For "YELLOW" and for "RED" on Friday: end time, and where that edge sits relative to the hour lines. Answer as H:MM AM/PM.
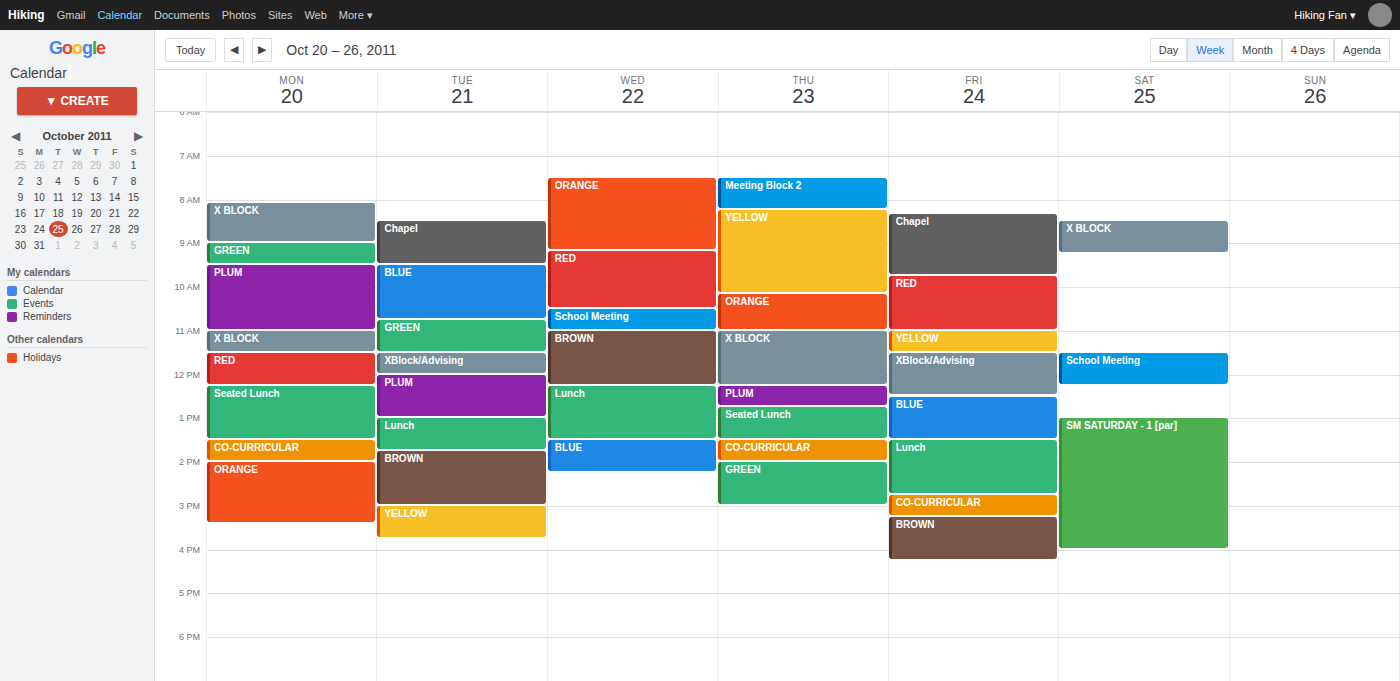
"YELLOW": 11:30 AM, halfway between the 11 AM and 12 PM lines. "RED": 11:00 AM, exactly on the 11 AM line.